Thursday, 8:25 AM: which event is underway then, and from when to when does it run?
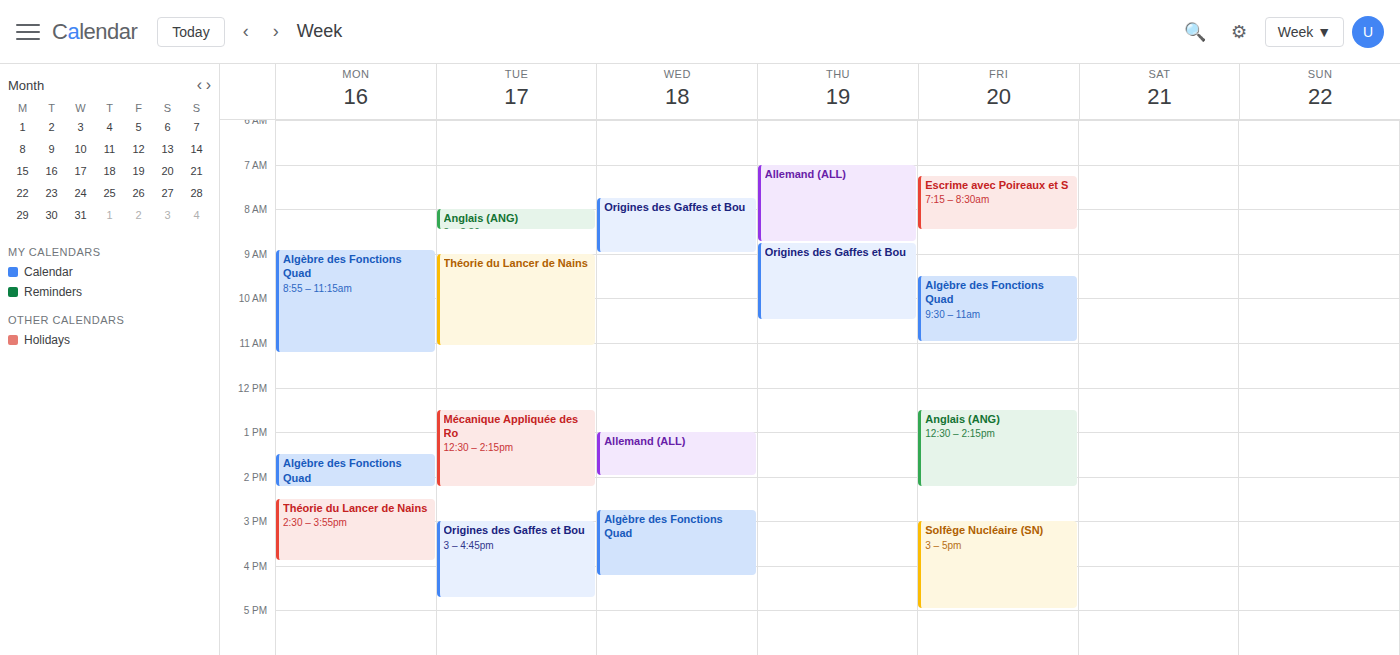
"Allemand (ALL)", 7:00 AM to 8:45 AM